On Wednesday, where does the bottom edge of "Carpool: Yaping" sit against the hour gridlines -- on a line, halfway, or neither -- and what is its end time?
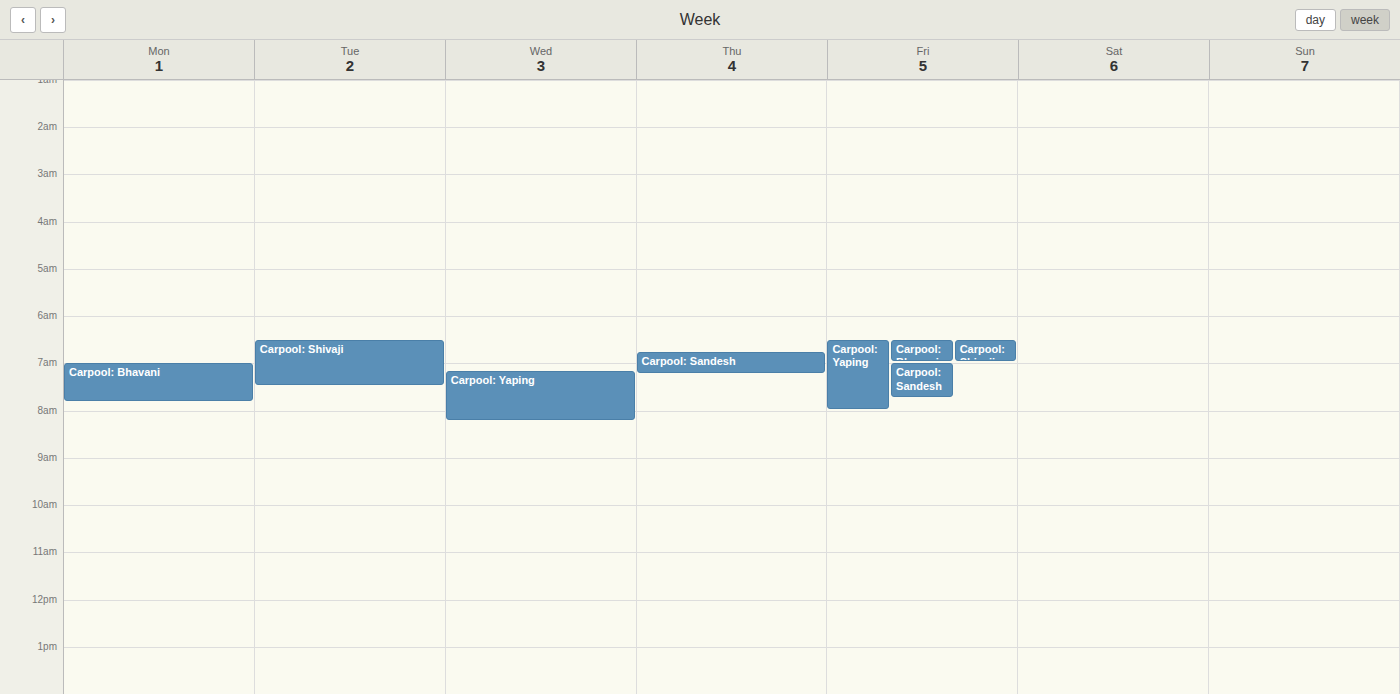
8:15 AM -- neither: a quarter of the way from the 8 AM line to the 9 AM line.